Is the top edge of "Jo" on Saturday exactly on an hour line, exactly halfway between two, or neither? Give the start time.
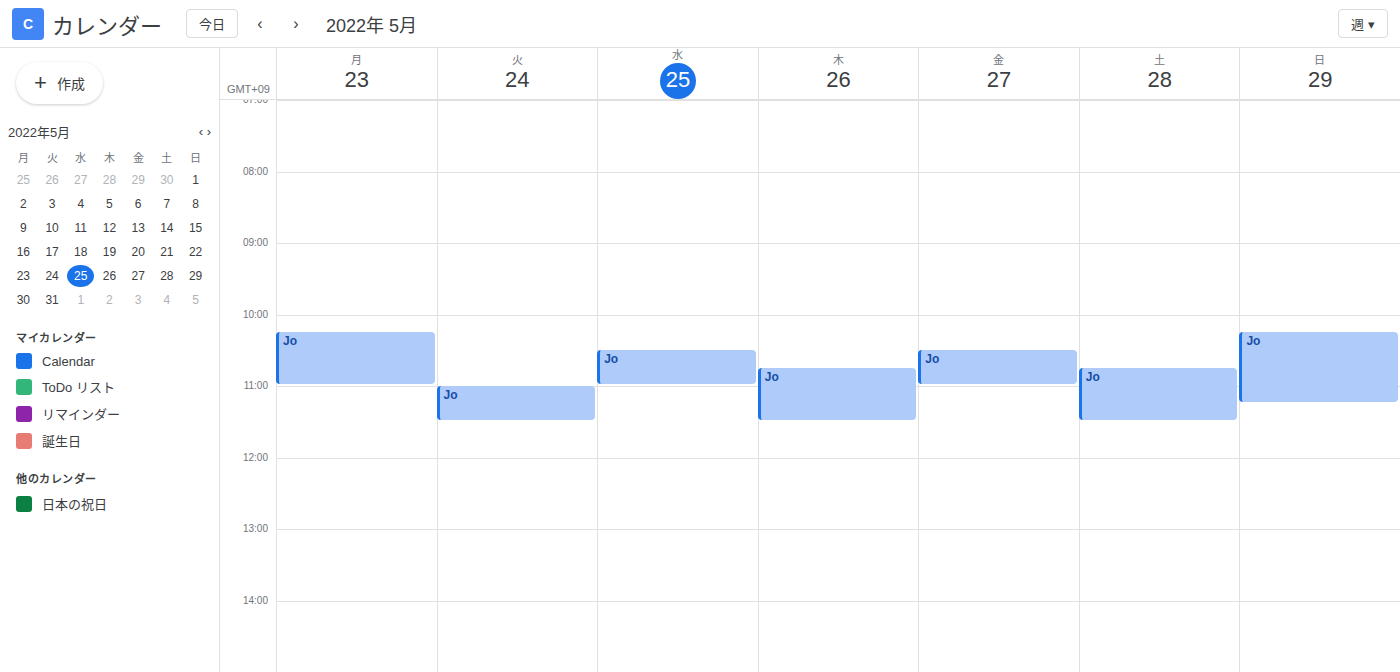
10:45 AM -- neither: three quarters of the way from the 10 AM line to the 11 AM line.